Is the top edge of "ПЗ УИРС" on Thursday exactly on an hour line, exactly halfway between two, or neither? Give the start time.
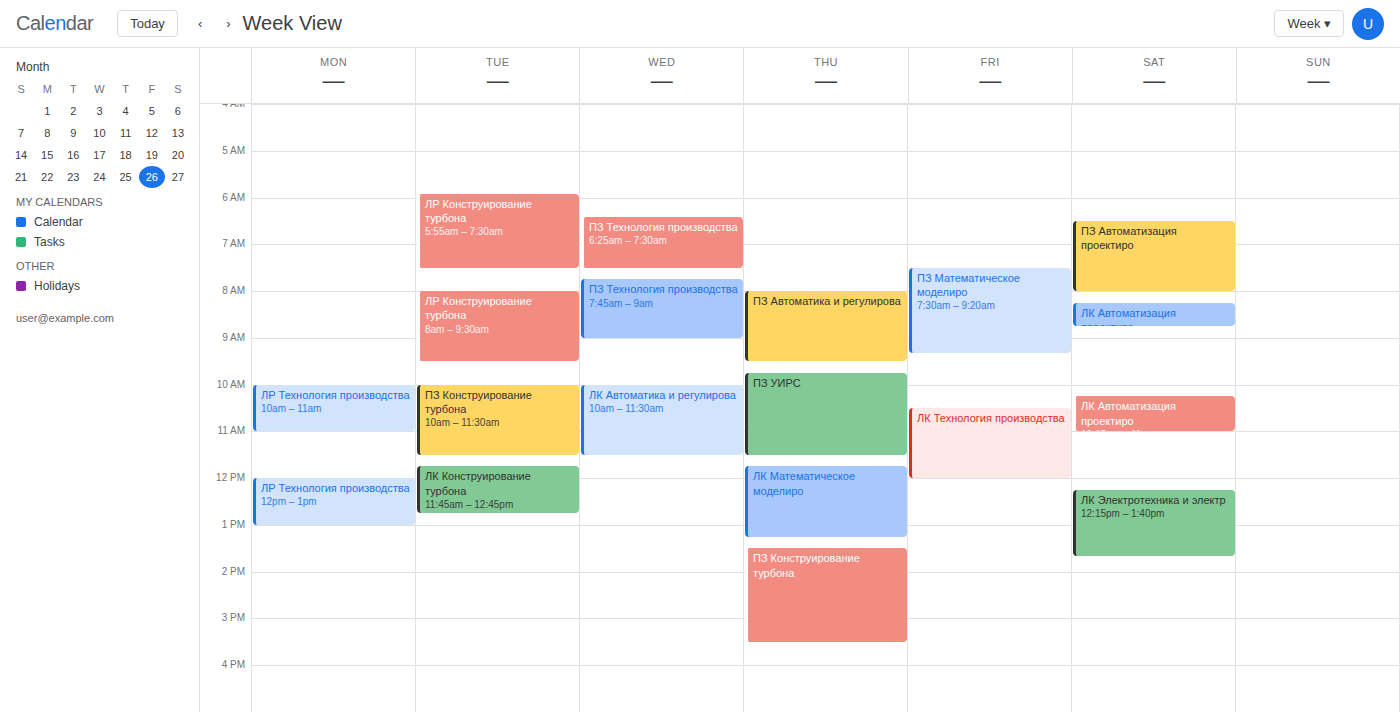
09:45 -- neither: three quarters of the way from the 09:00 line to the 10:00 line.